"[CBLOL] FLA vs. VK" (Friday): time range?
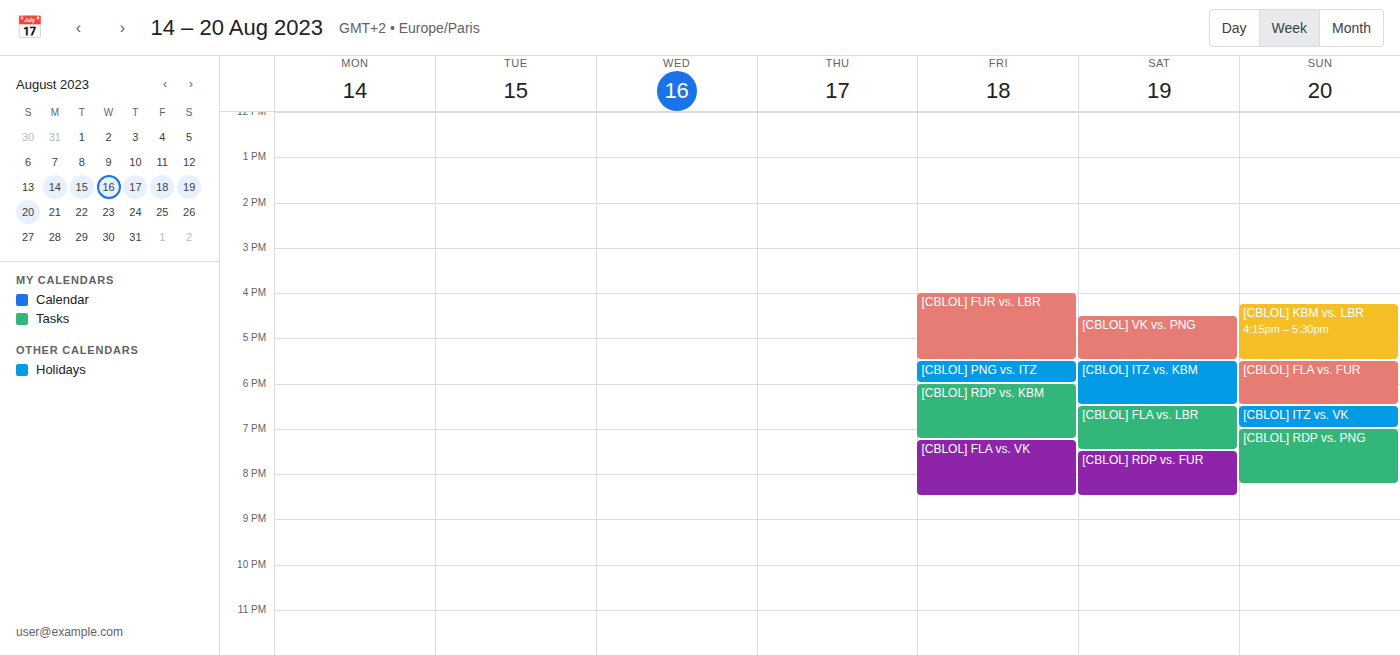
19:15 to 20:30